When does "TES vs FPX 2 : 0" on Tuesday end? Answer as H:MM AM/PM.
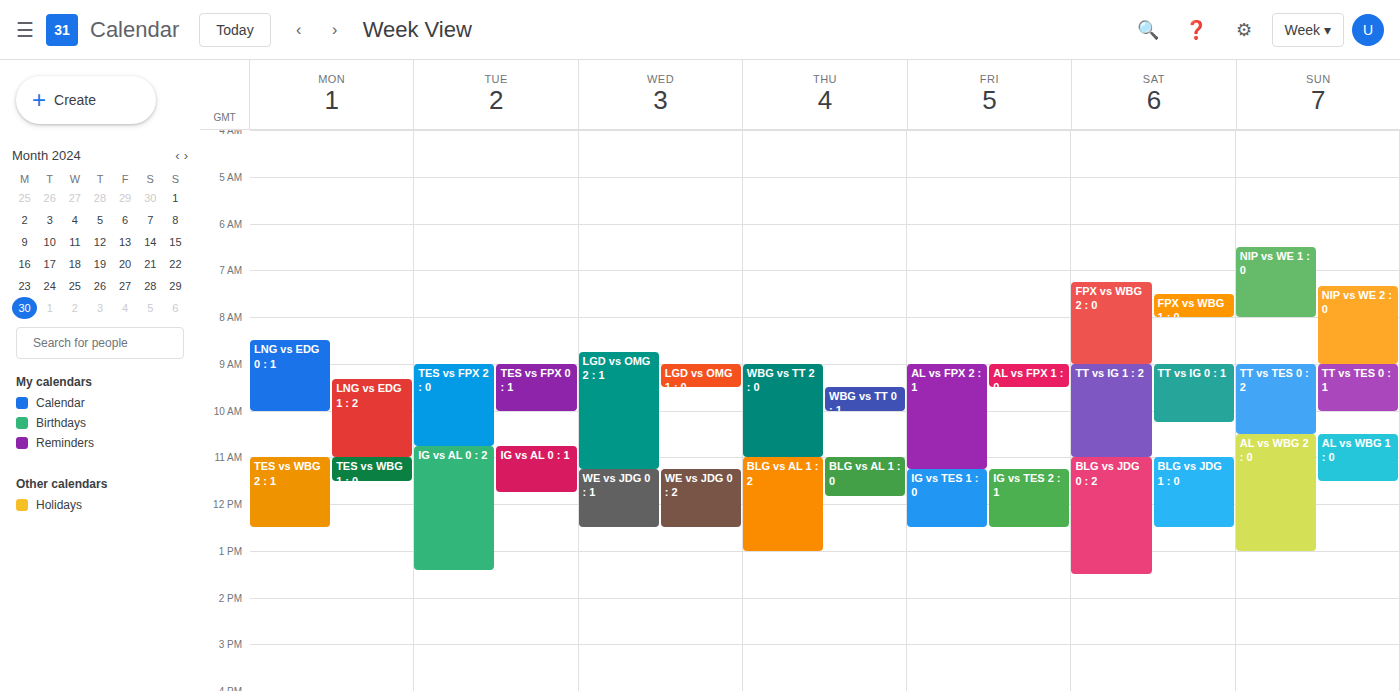
10:45 AM